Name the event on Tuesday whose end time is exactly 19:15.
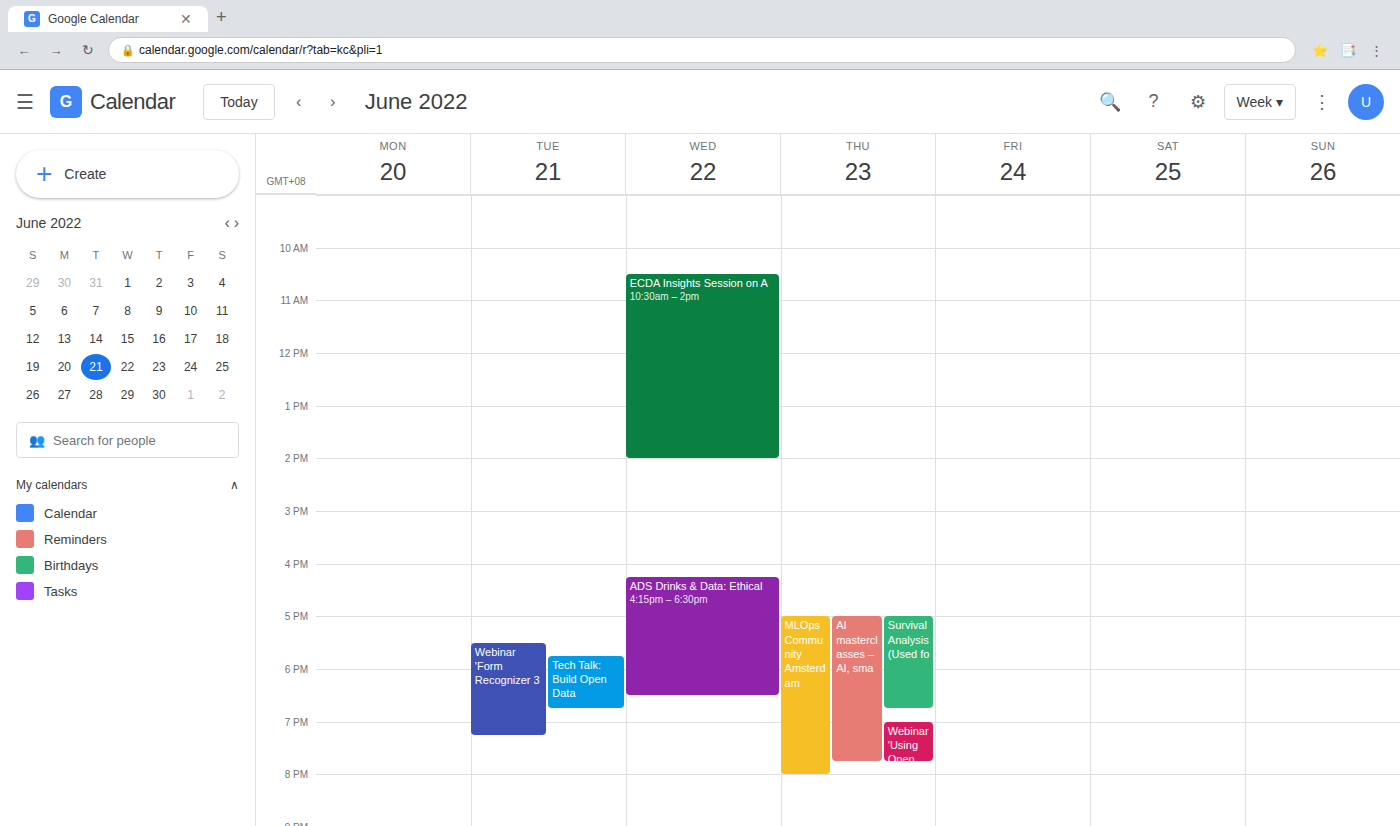
"Webinar 'Form Recognizer 3"